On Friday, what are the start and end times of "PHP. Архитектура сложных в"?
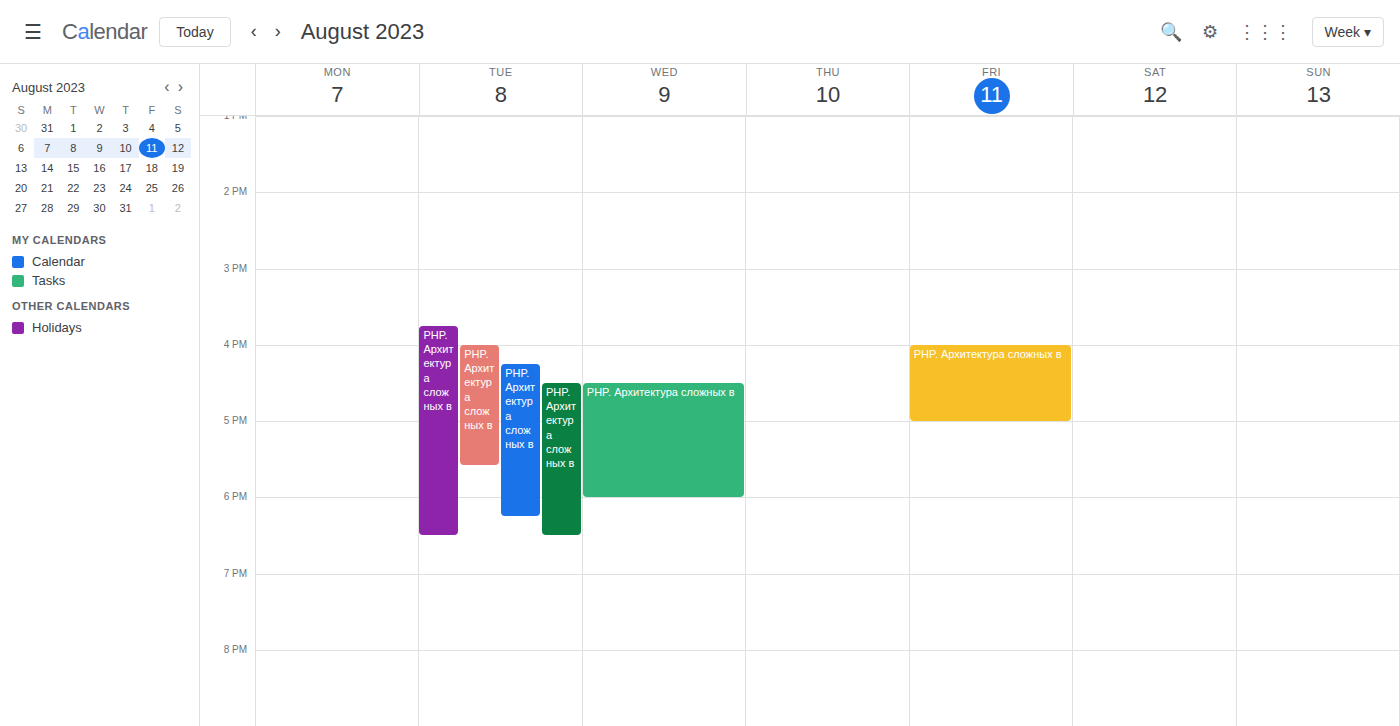
4:00 PM to 5:00 PM